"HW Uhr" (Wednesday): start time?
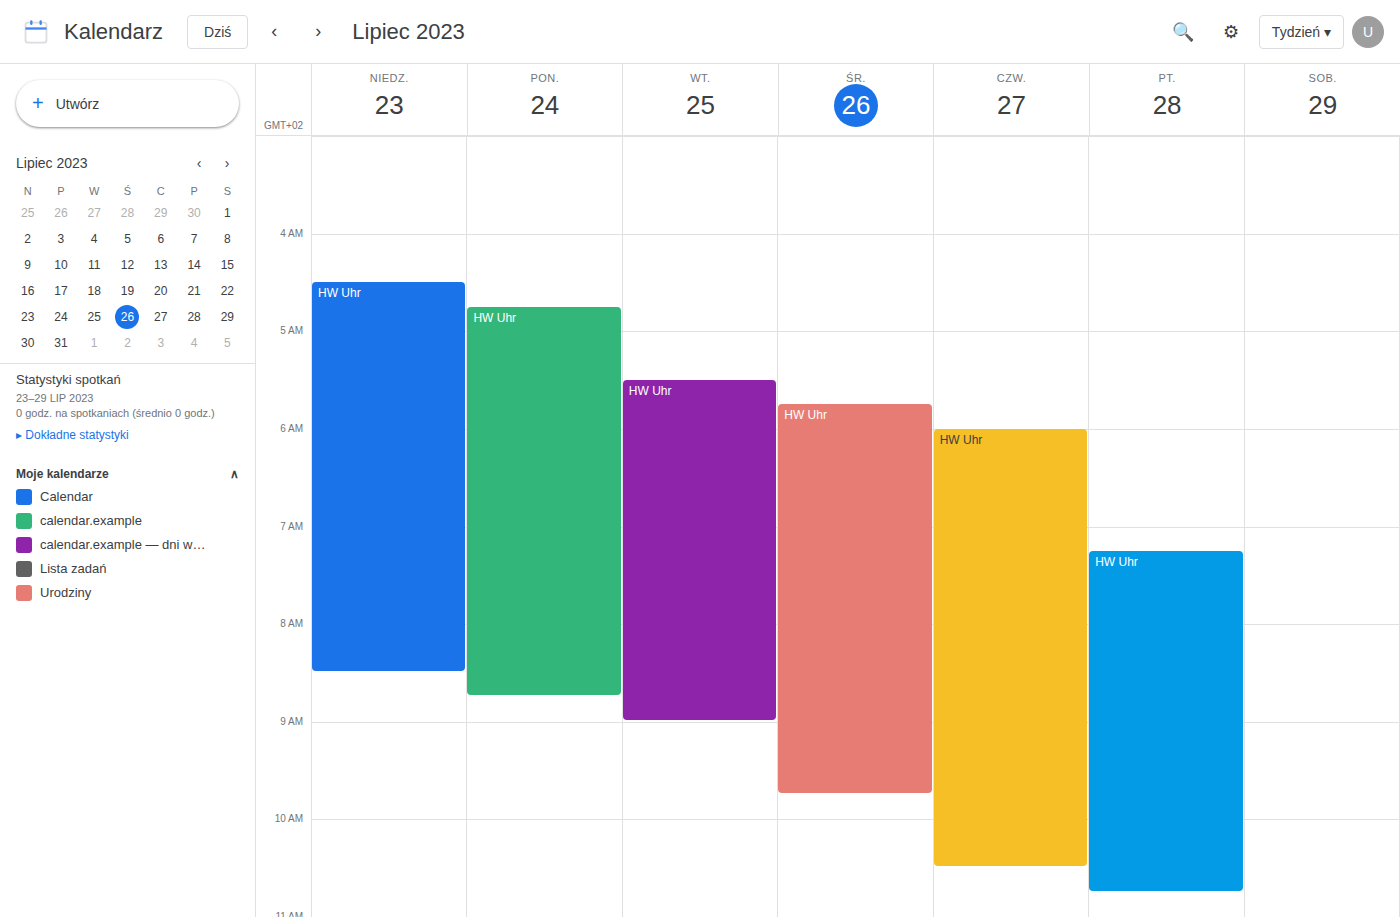
5:45 AM